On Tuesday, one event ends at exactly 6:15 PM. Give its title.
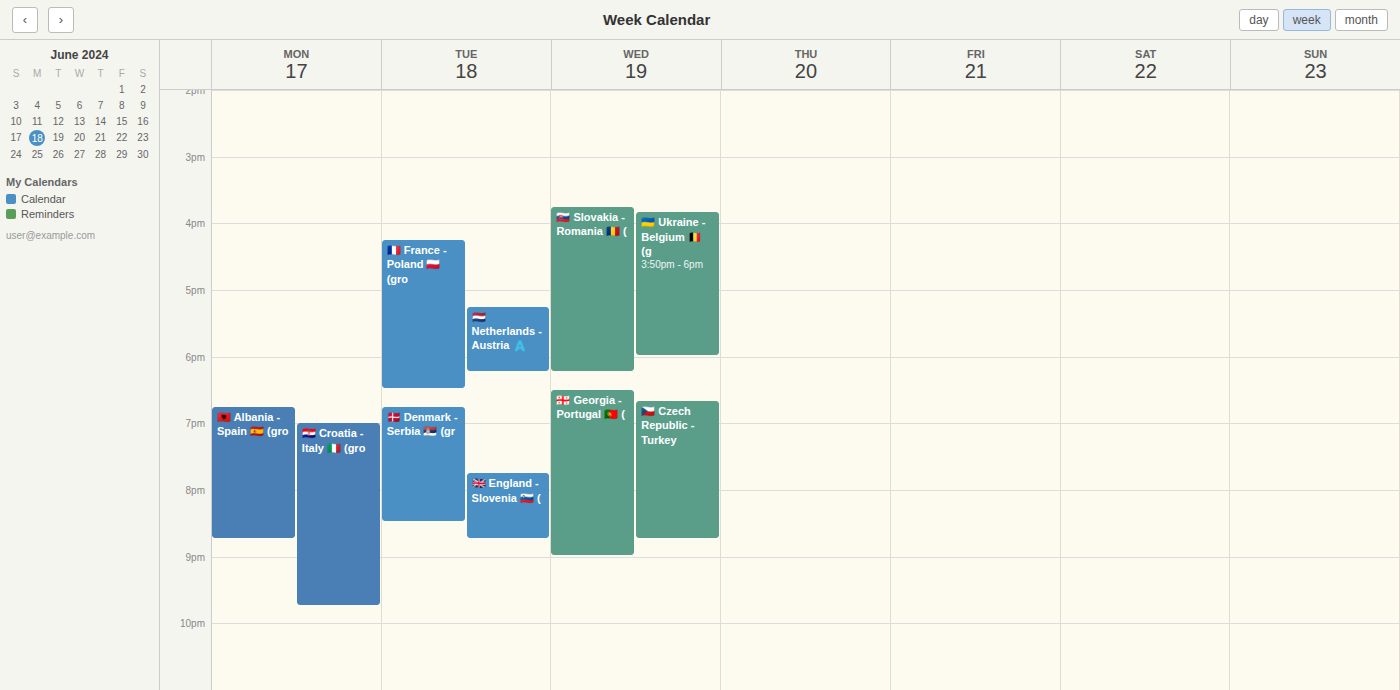
"🇳🇱 Netherlands - Austria 🇦"